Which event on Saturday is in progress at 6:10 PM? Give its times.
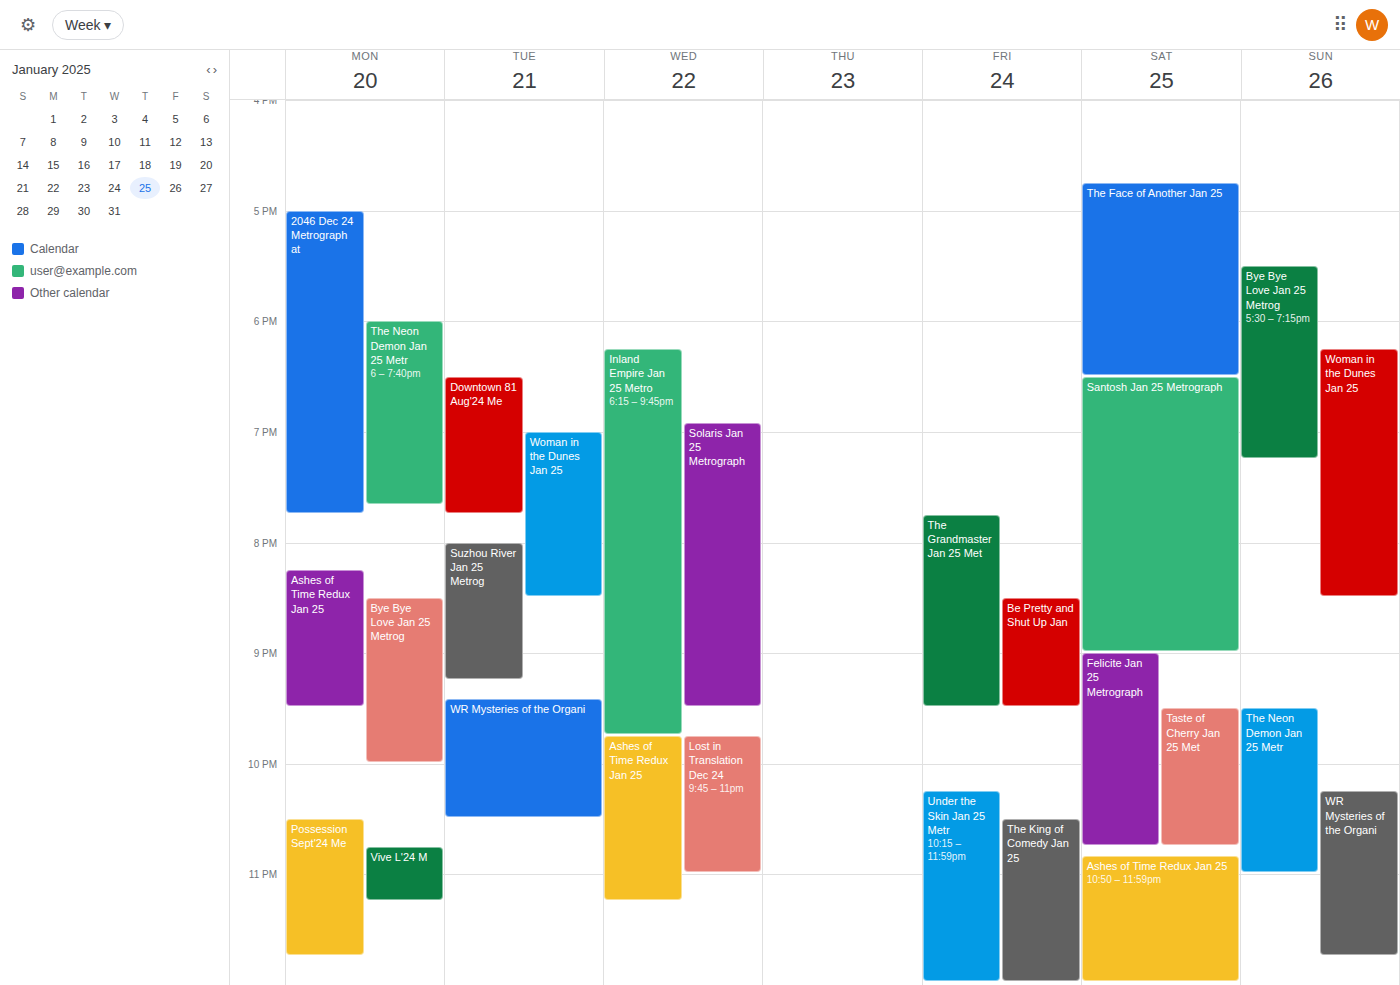
"The Face of Another Jan 25", 4:45 PM to 6:30 PM